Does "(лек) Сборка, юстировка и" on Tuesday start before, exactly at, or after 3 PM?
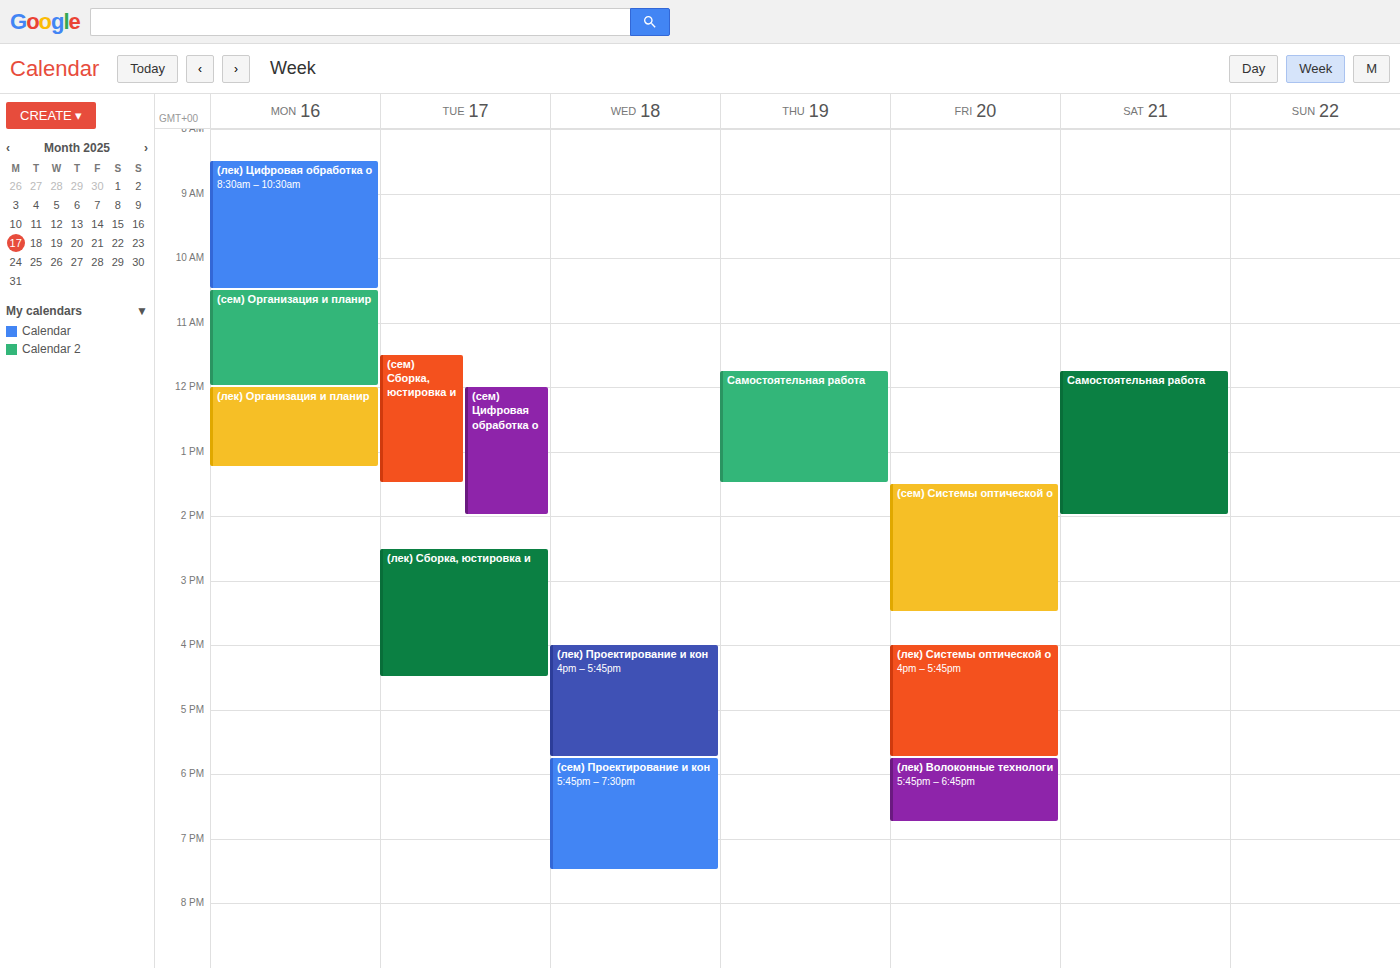
2:30 PM -- before 3 PM, 30 minutes above the 3 PM line.